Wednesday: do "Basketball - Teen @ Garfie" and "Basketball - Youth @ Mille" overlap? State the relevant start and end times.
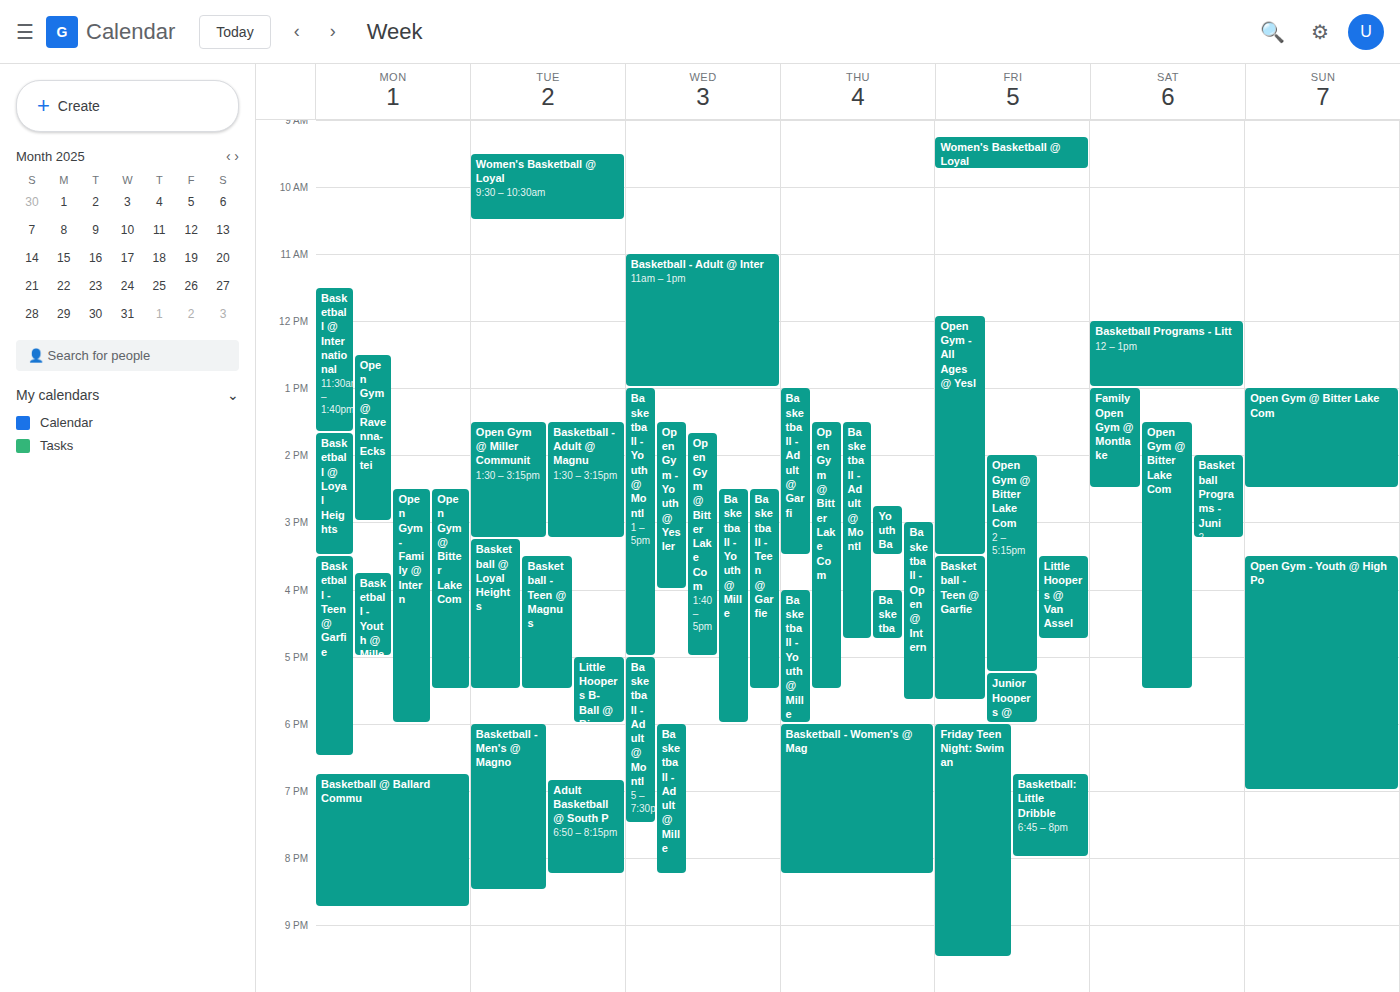
"Basketball - Teen @ Garfie" runs 2:30 PM to 5:30 PM, inside "Basketball - Youth @ Mille" -- they overlap.